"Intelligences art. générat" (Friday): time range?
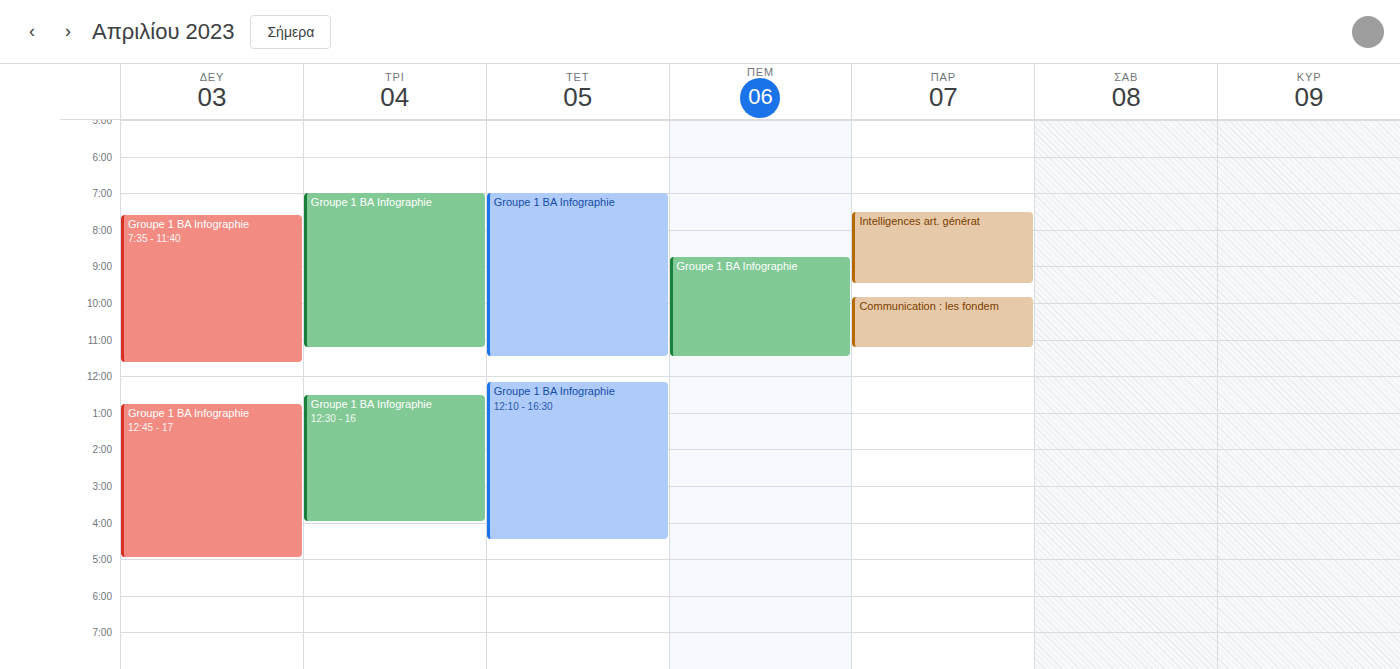
7:30 AM to 9:30 AM